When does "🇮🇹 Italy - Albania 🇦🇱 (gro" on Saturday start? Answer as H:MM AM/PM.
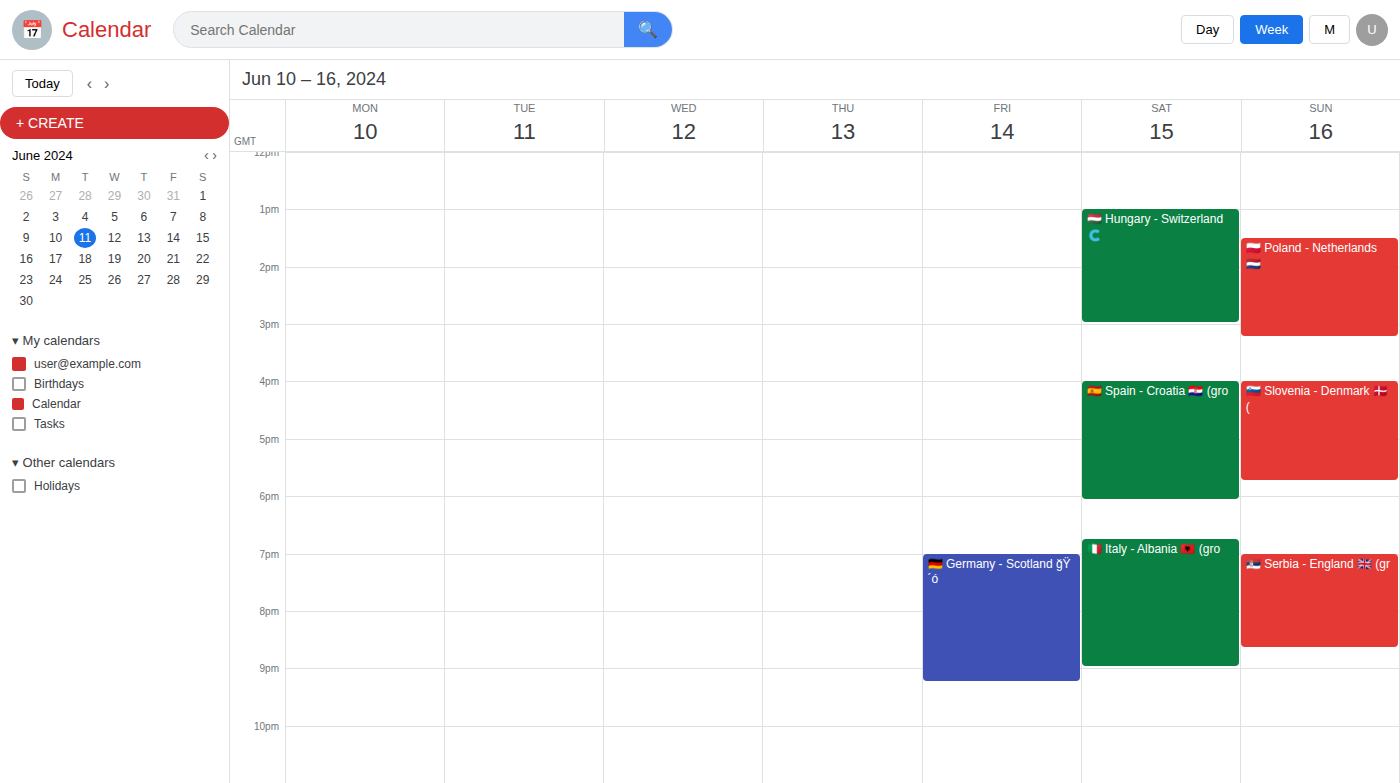
6:45 PM